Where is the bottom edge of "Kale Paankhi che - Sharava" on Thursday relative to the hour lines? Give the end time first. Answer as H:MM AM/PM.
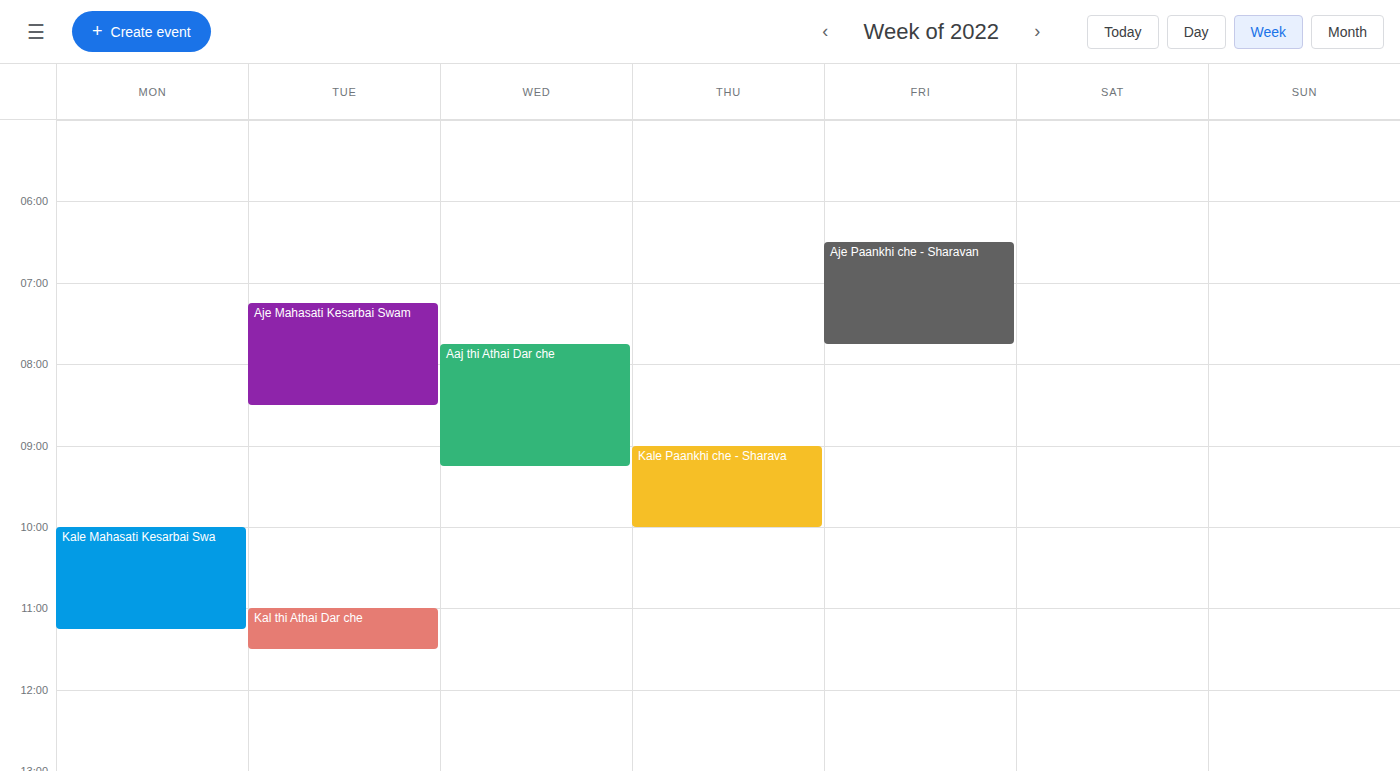
10:00 AM -- exactly on the 10 AM line.